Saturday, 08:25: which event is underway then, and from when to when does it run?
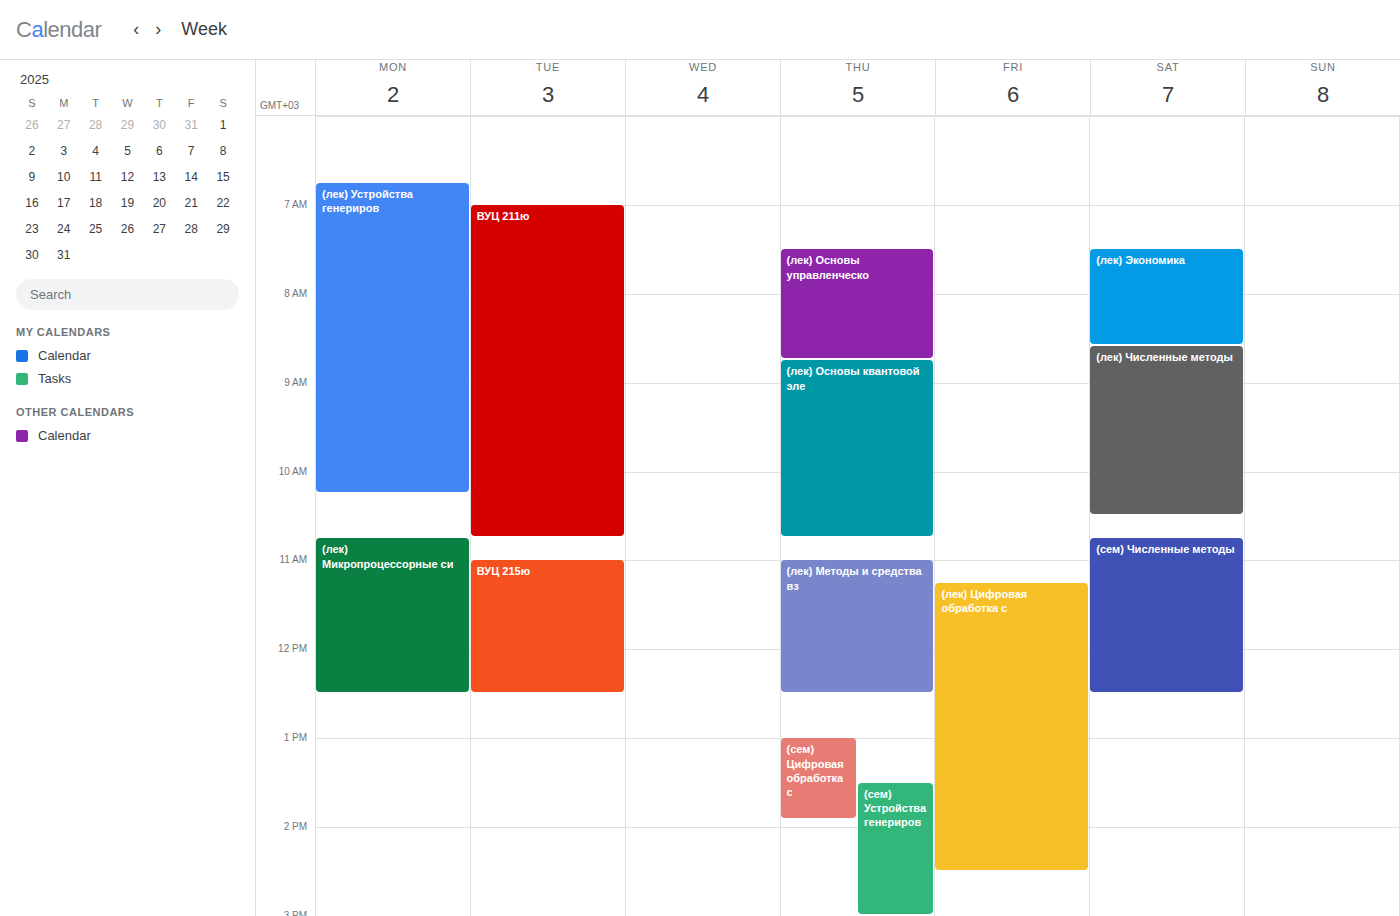
"(лек) Экономика", 07:30 to 08:35